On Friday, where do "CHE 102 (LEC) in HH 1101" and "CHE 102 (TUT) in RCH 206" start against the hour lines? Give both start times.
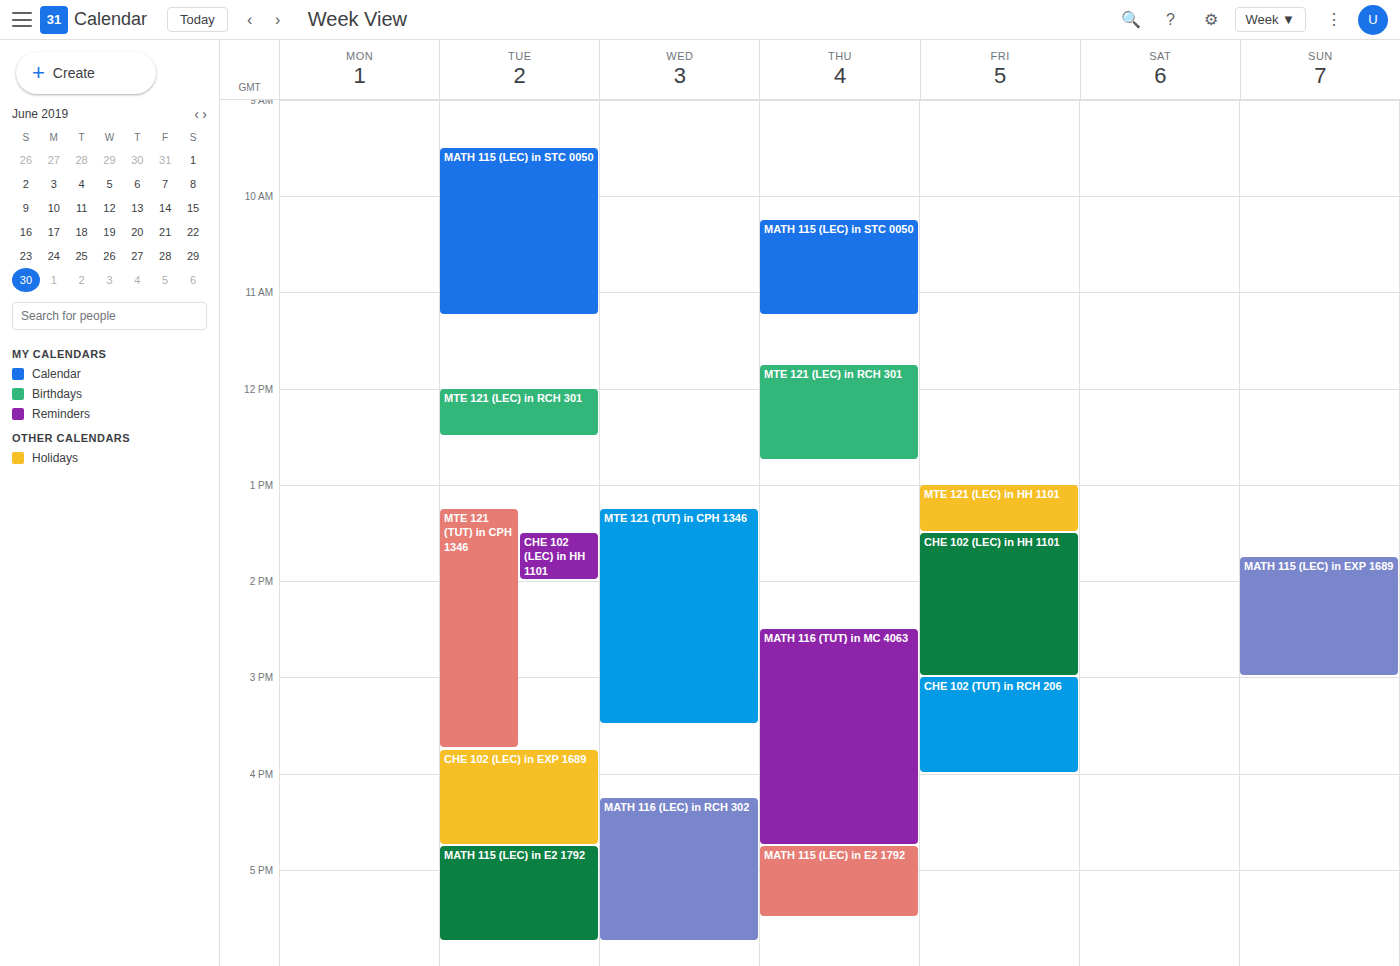
"CHE 102 (LEC) in HH 1101": 1:30 PM, halfway between the 1 PM and 2 PM lines. "CHE 102 (TUT) in RCH 206": 3:00 PM, exactly on the 3 PM line.